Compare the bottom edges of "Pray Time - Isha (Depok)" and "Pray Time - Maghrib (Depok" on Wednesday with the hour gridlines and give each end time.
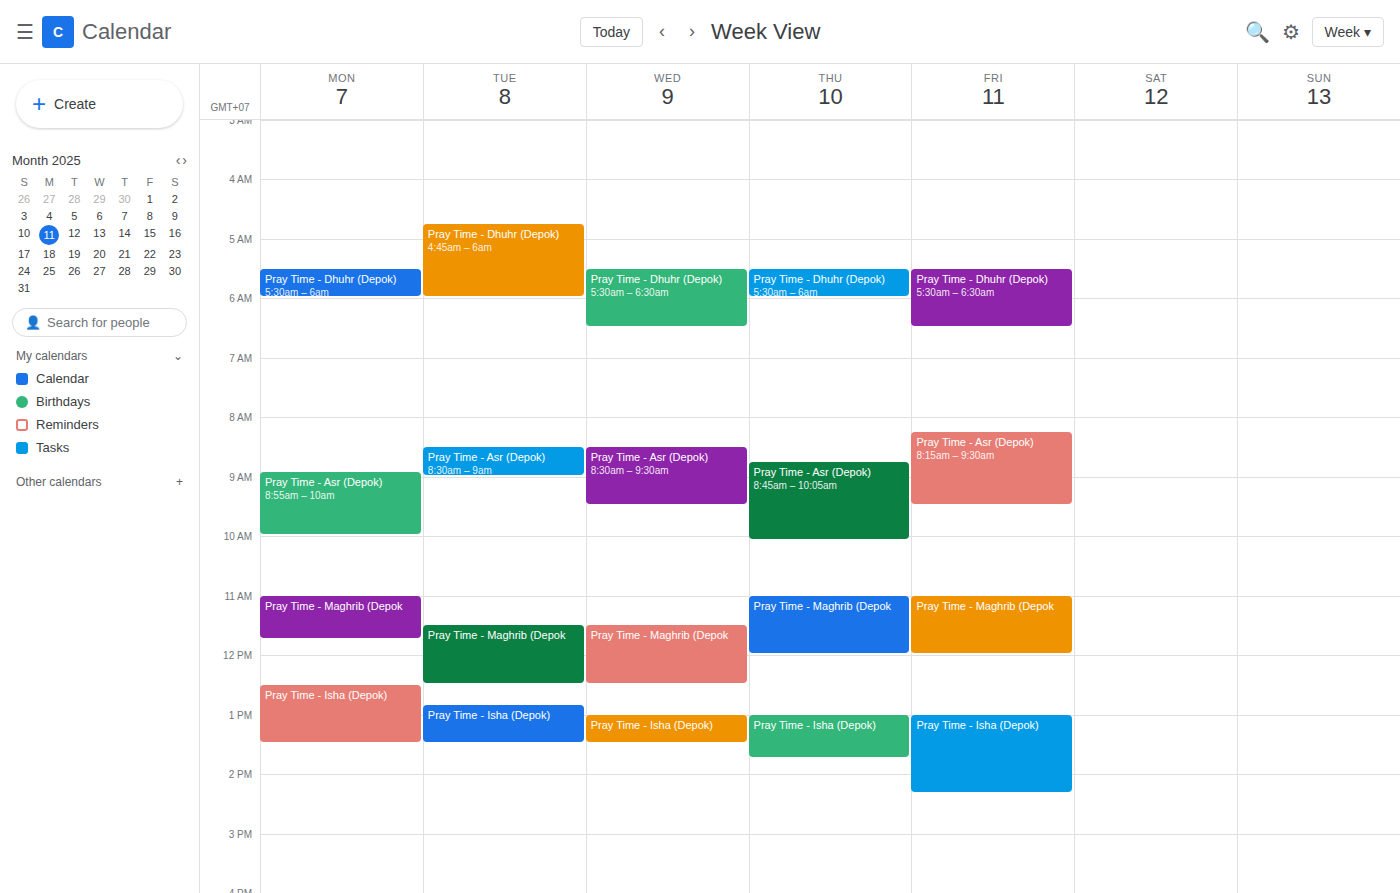
"Pray Time - Isha (Depok)": 1:30 PM, halfway between the 1 PM and 2 PM lines. "Pray Time - Maghrib (Depok": 12:30 PM, halfway between the 12 PM and 1 PM lines.